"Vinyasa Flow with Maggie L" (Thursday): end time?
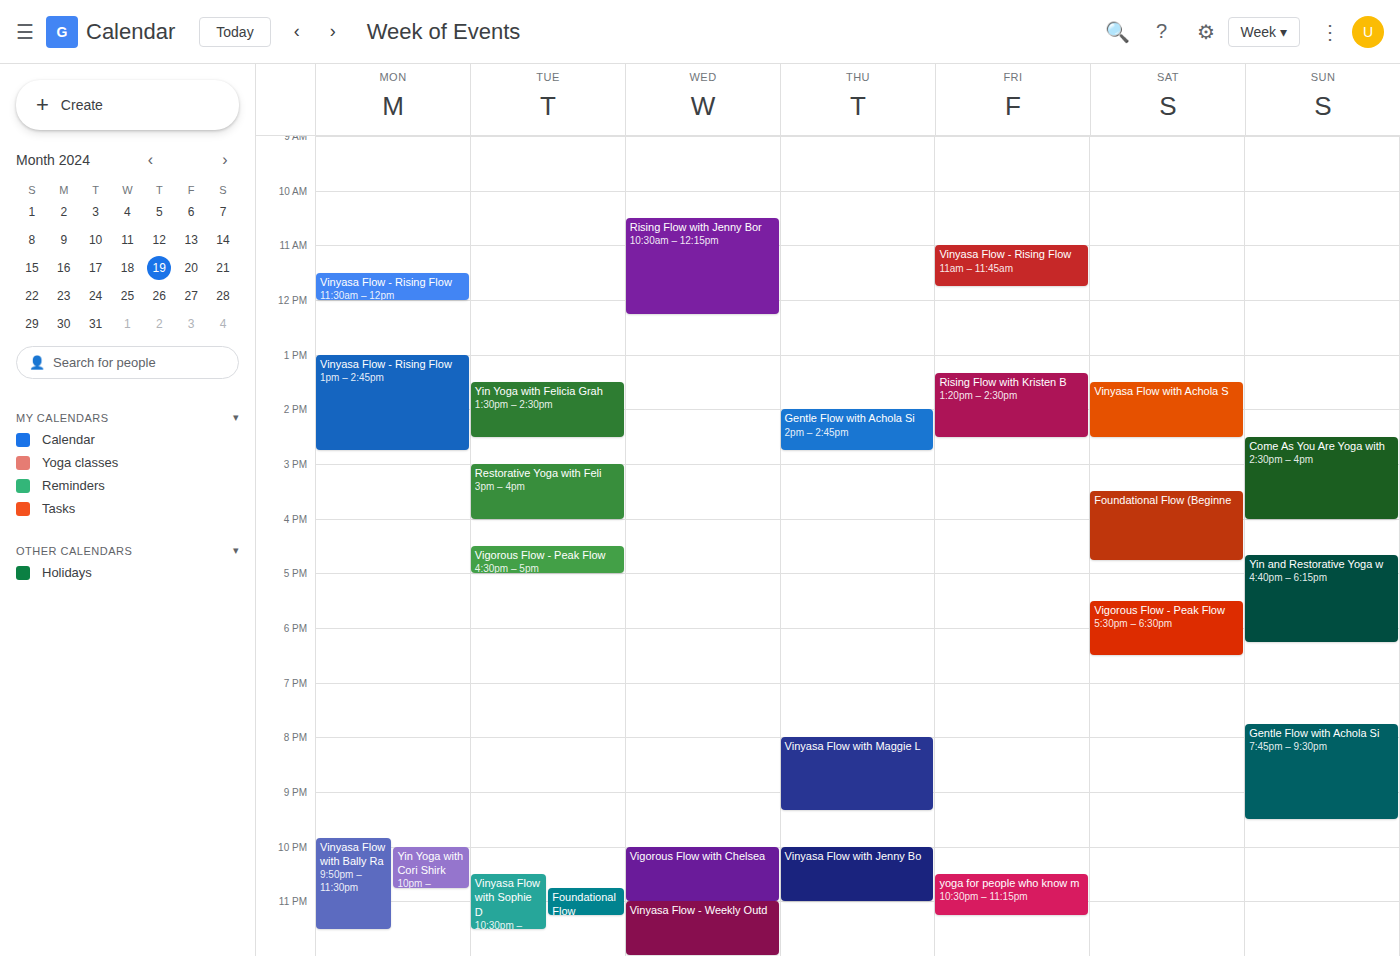
9:20 PM